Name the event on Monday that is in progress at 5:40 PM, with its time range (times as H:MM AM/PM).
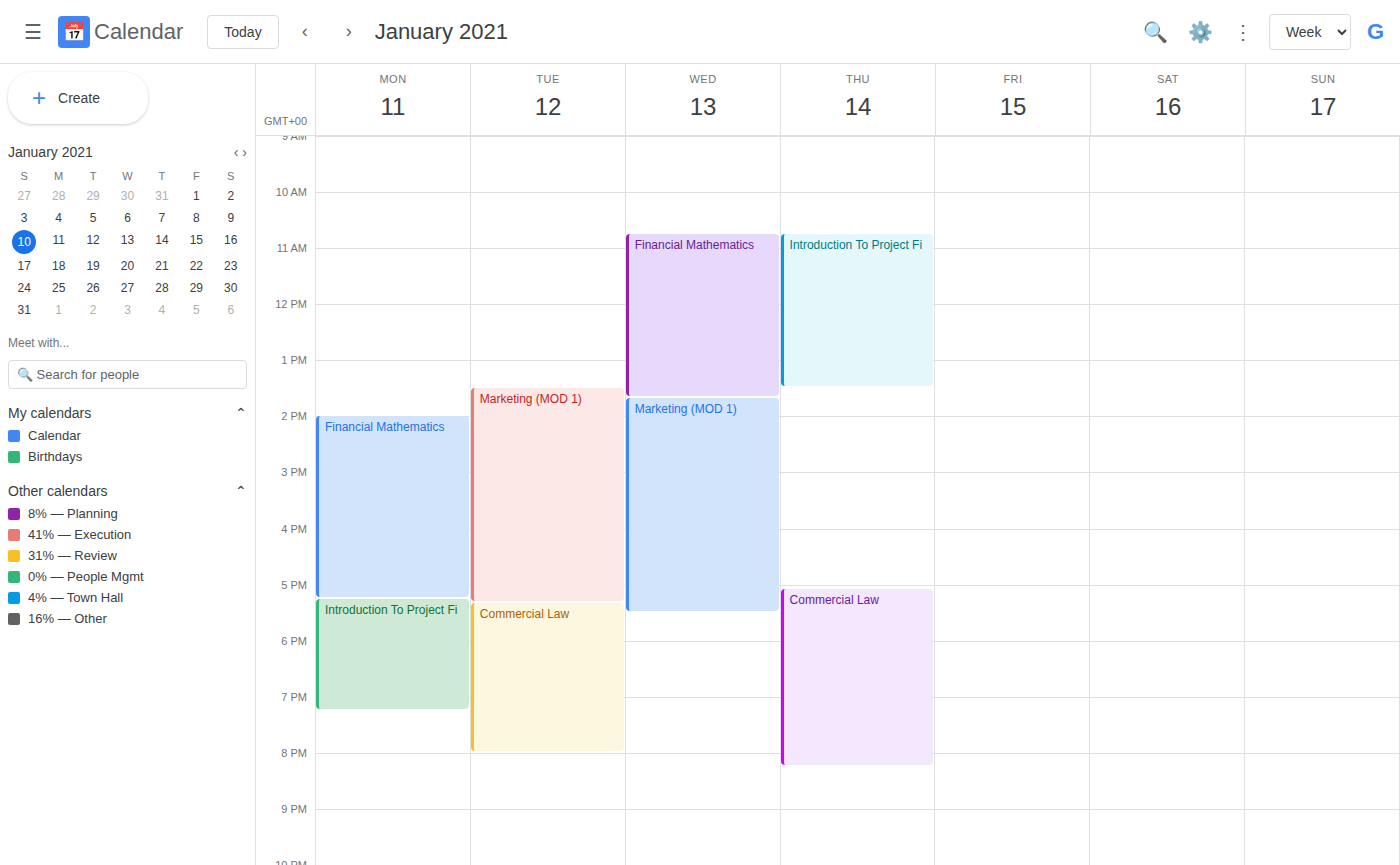
"Introduction To Project Fi", 5:15 PM to 7:15 PM